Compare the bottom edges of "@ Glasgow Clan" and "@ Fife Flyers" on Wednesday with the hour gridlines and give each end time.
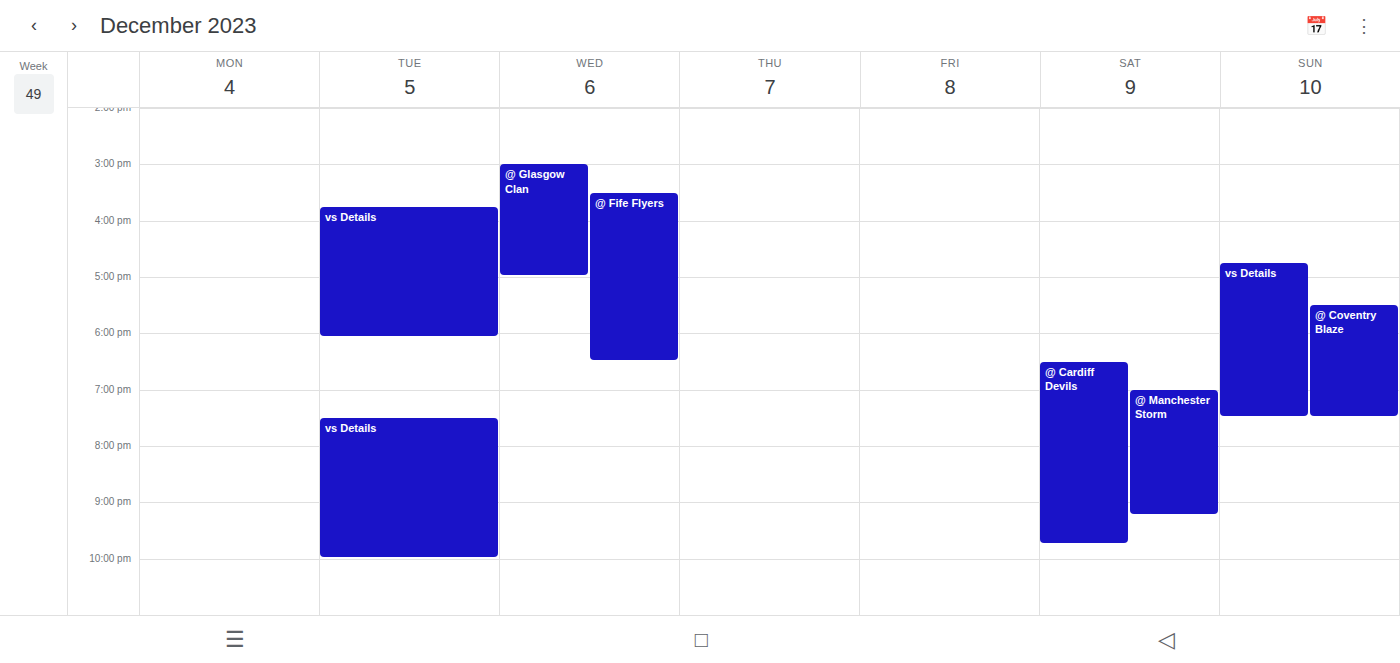
"@ Glasgow Clan": 5:00 PM, exactly on the 5 PM line. "@ Fife Flyers": 6:30 PM, halfway between the 6 PM and 7 PM lines.